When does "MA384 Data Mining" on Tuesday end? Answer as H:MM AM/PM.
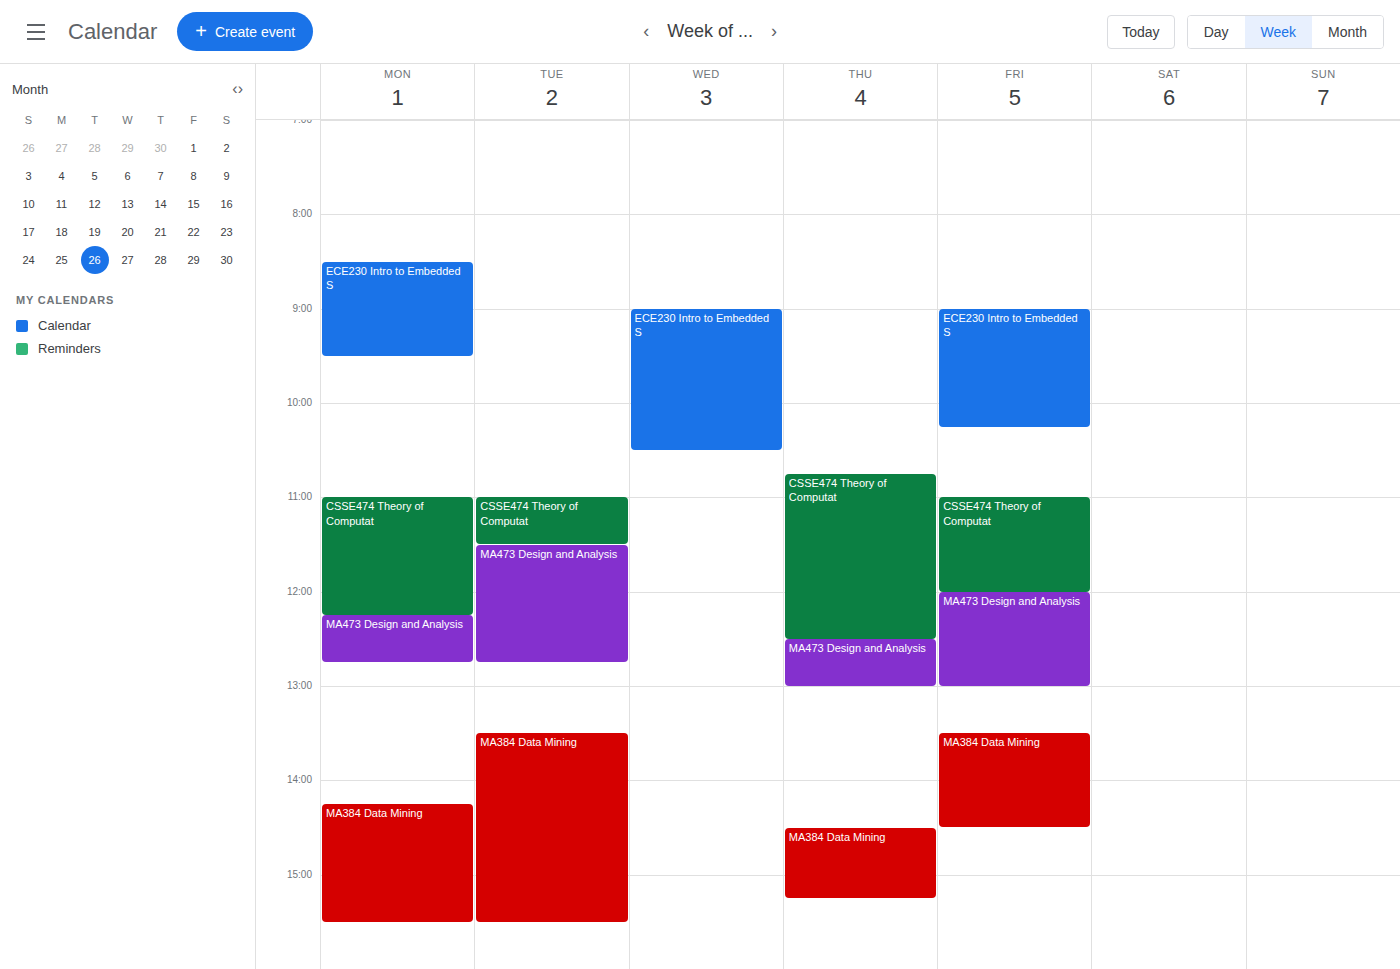
3:30 PM